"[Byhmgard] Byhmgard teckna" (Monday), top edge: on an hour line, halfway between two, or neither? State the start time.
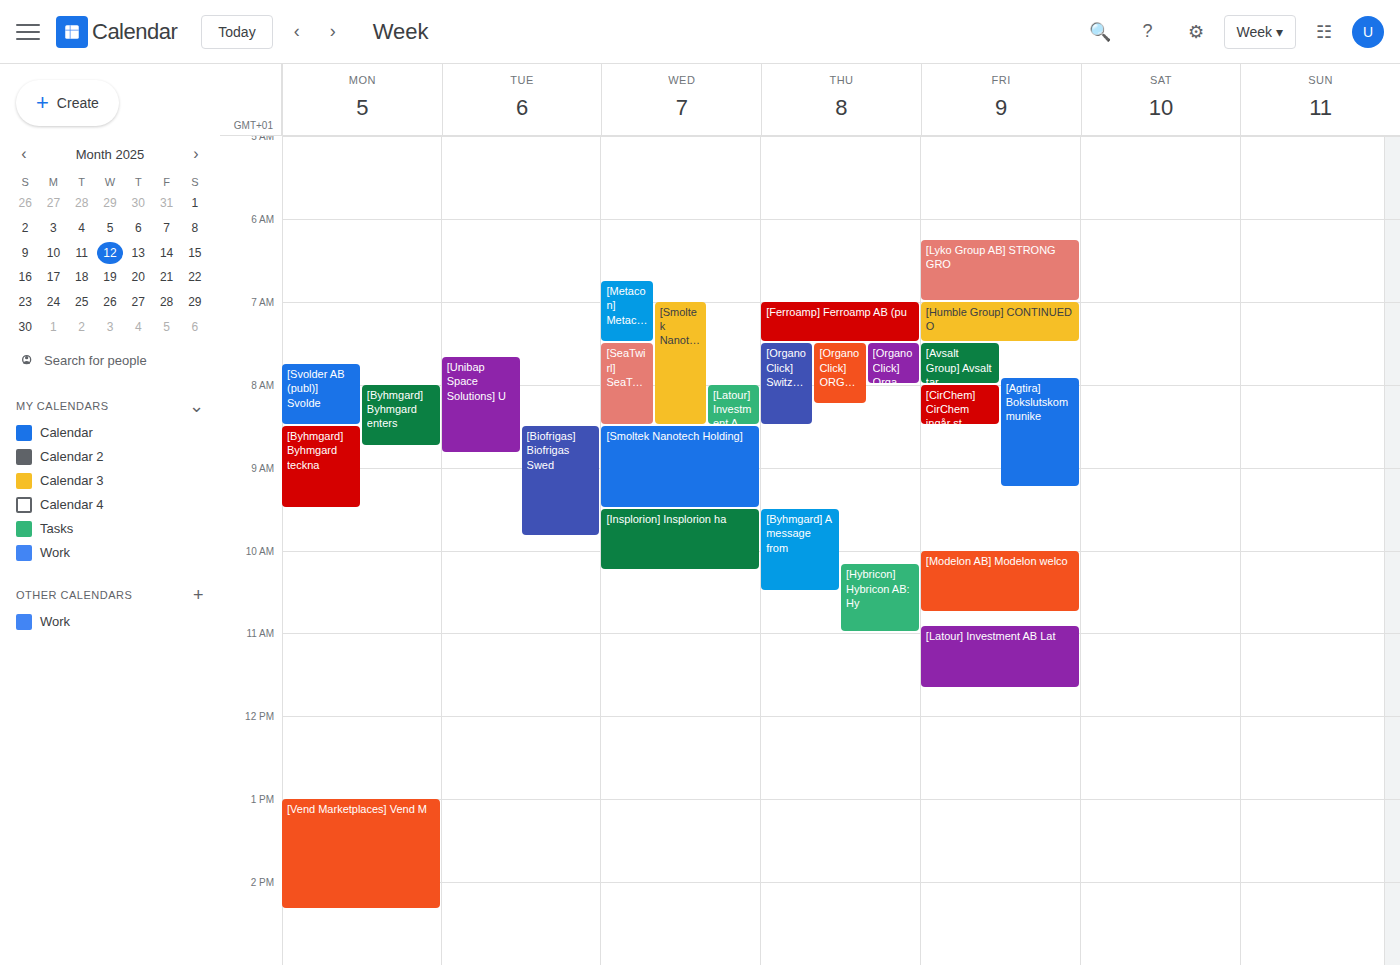
8:30 AM -- halfway between the 8 AM and 9 AM lines.